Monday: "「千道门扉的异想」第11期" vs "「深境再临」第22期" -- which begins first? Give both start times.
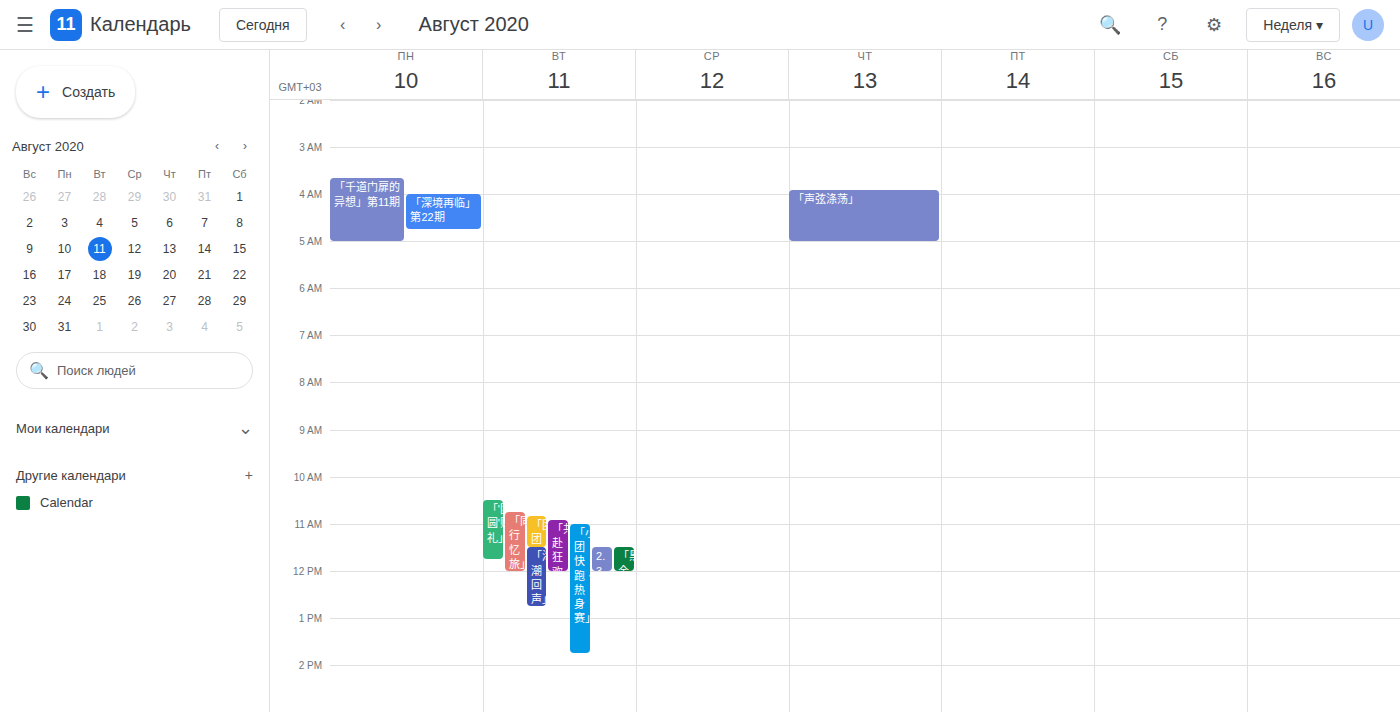
"「千道门扉的异想」第11期" 3:40 AM; "「深境再临」第22期" 4:00 AM.